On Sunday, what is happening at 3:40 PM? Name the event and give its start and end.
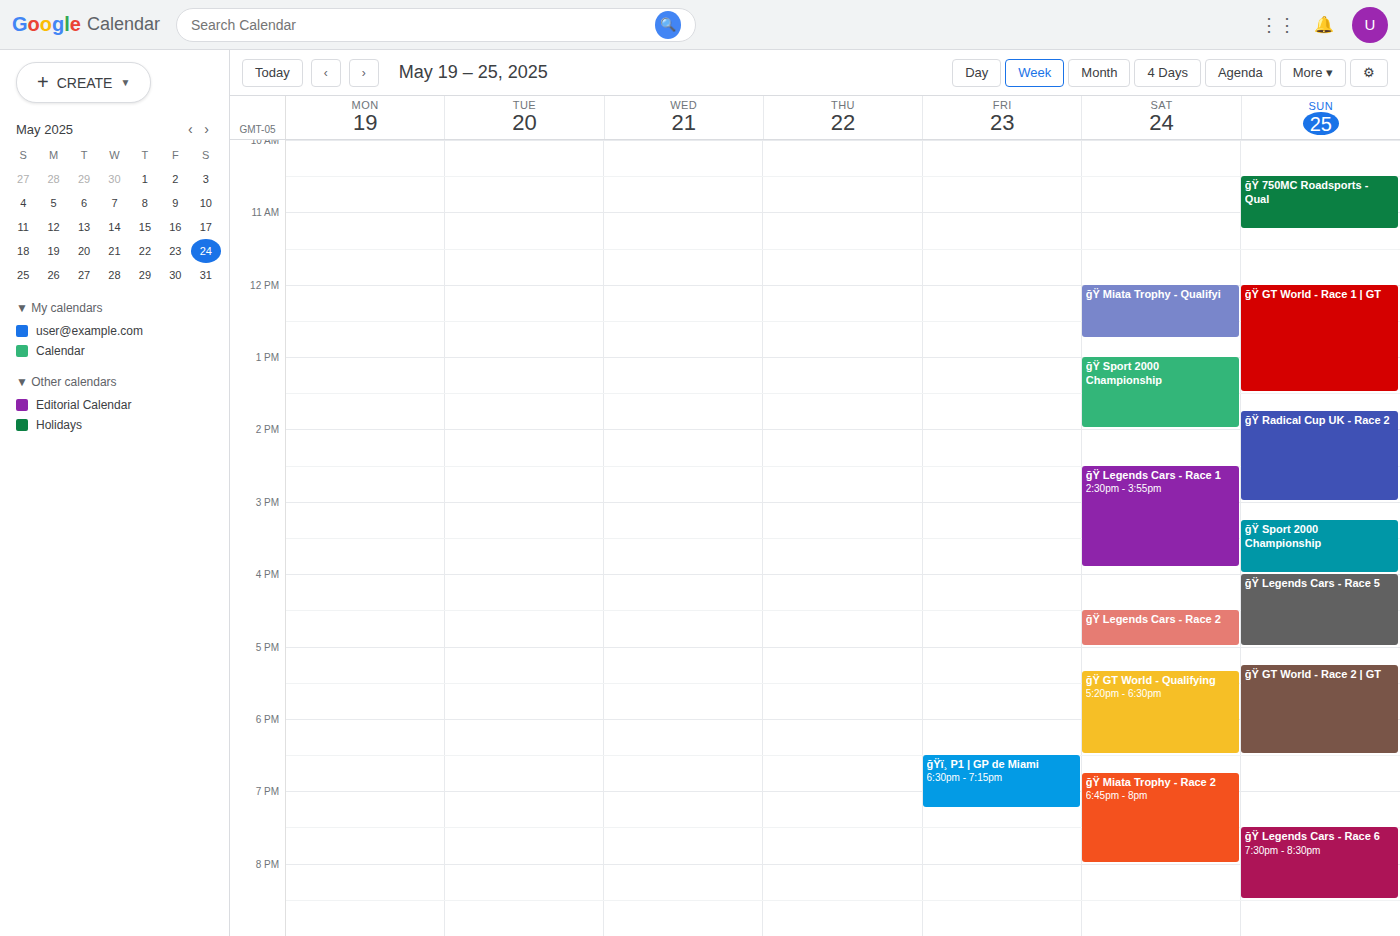
"ğŸ Sport 2000 Championship", 3:15 PM to 4:00 PM